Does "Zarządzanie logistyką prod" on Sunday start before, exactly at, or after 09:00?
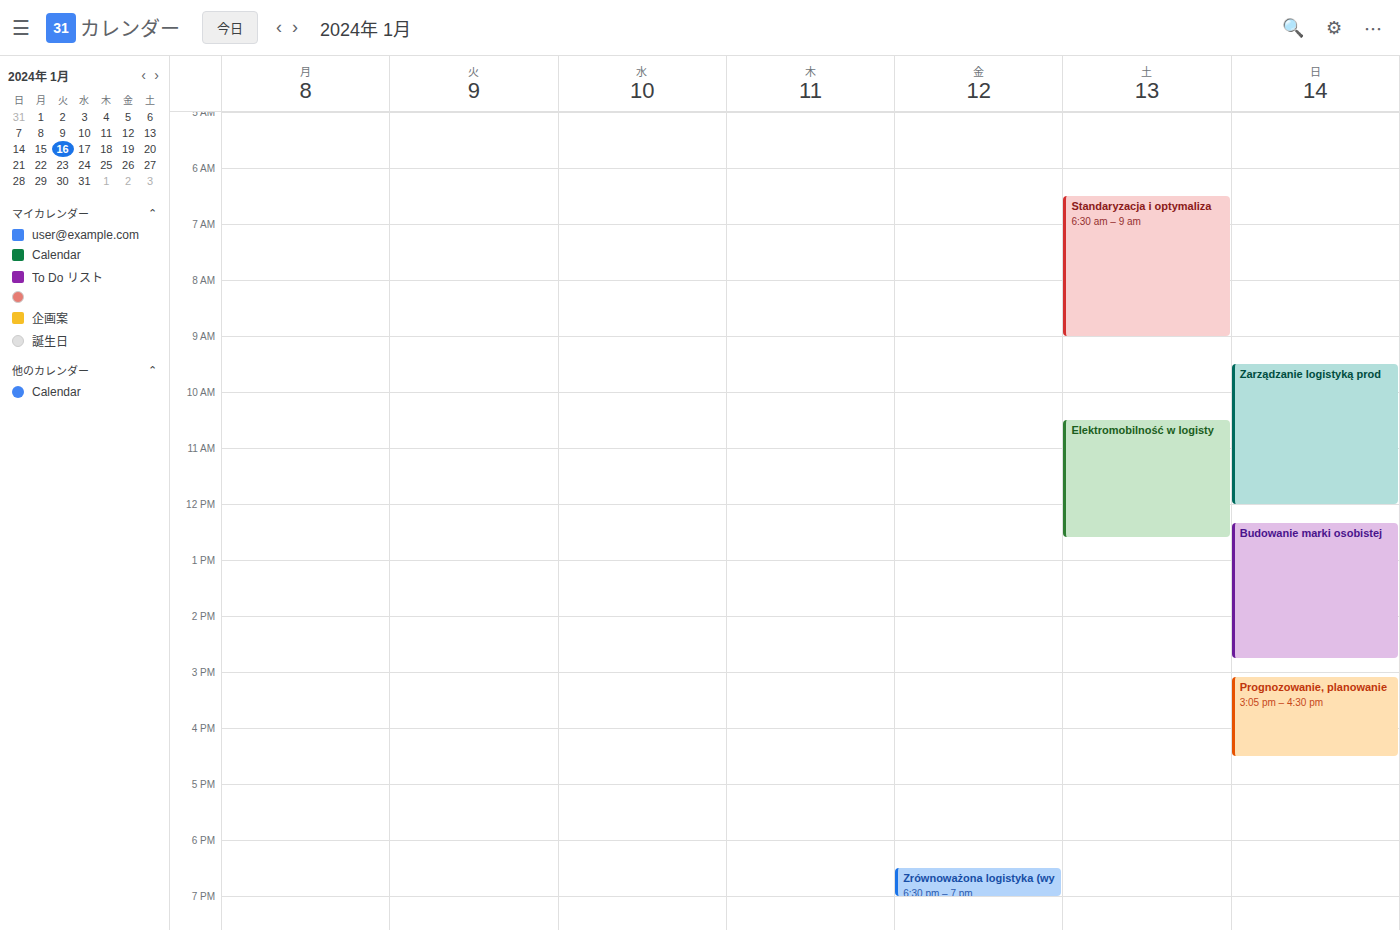
09:30 -- after 09:00, 30 minutes below the 09:00 line.